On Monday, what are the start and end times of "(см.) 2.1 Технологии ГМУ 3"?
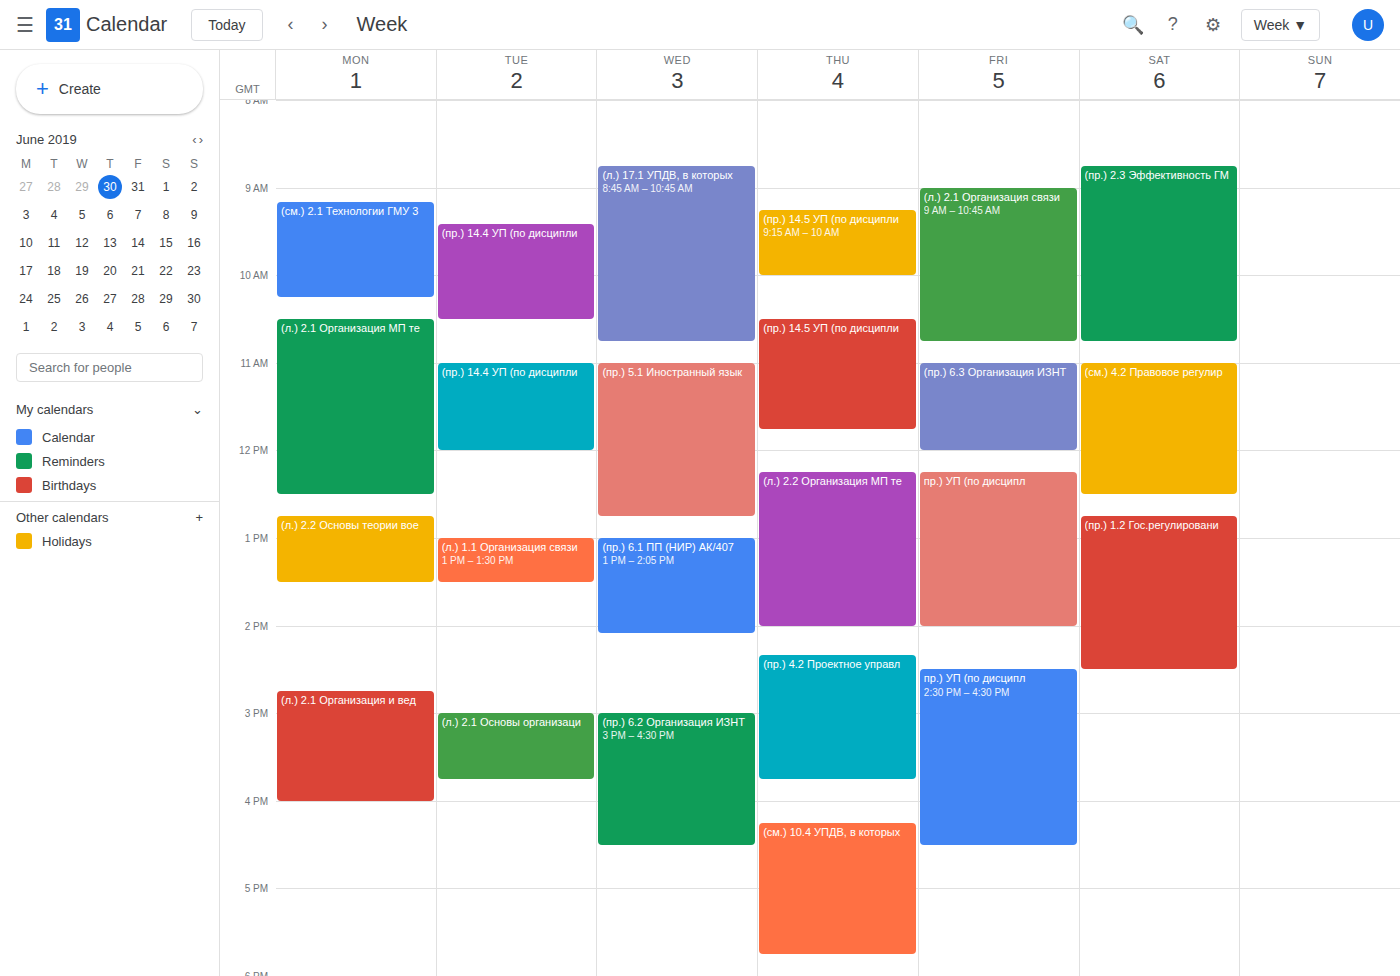
09:10 to 10:15